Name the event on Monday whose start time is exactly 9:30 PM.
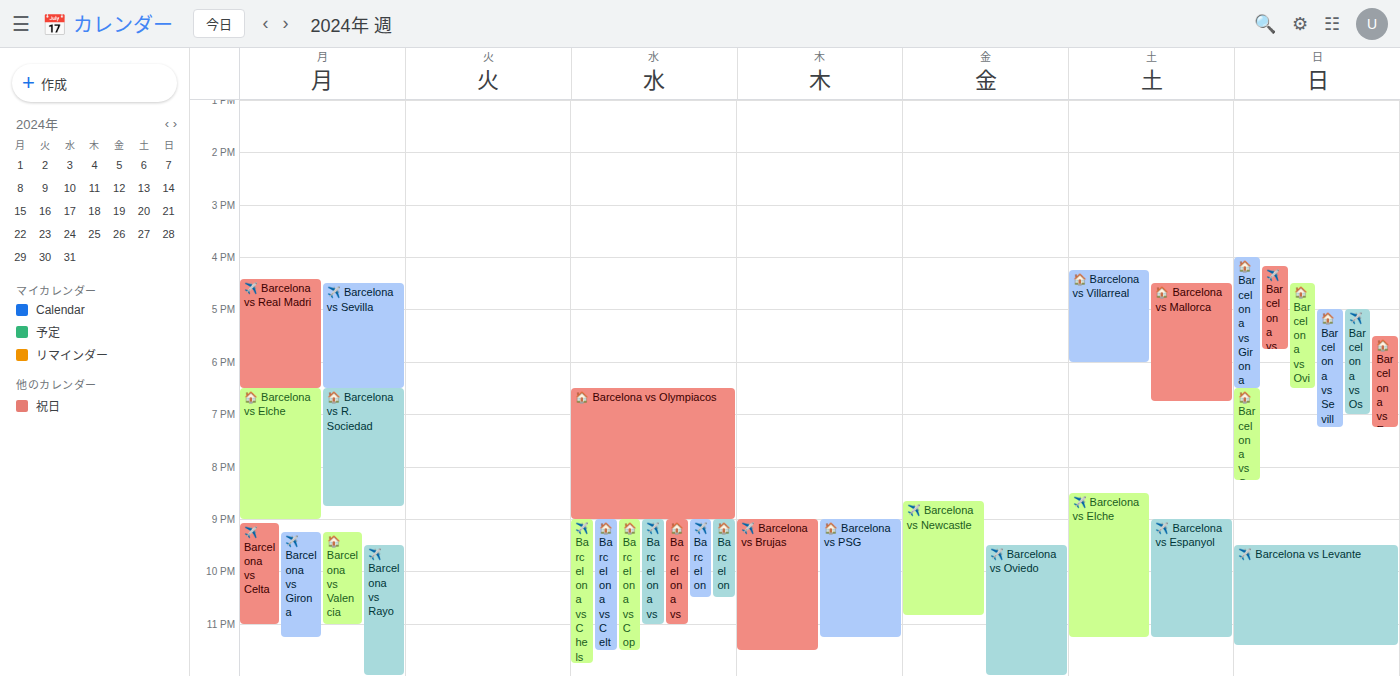
"✈️ Barcelona vs Rayo"